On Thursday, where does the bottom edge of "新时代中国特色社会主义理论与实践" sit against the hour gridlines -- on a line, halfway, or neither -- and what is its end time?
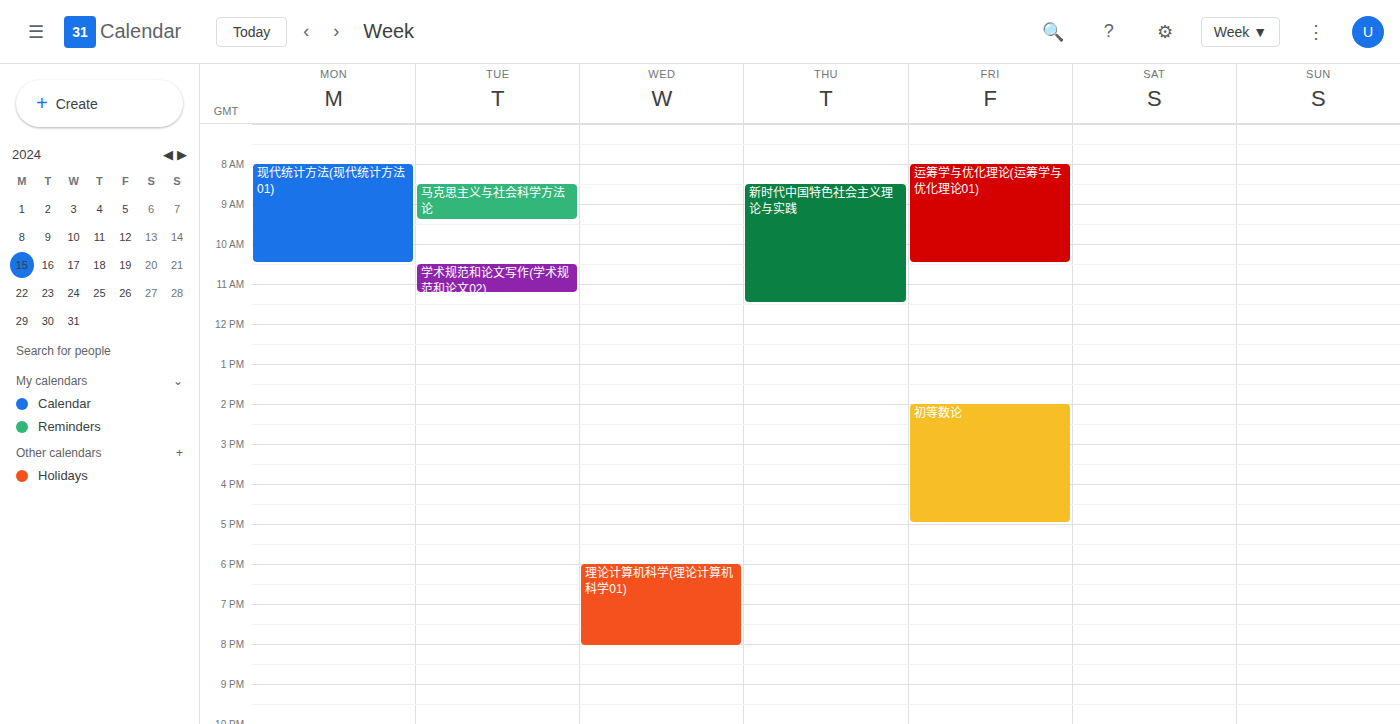
11:30 AM -- halfway between the 11 AM and 12 PM lines.